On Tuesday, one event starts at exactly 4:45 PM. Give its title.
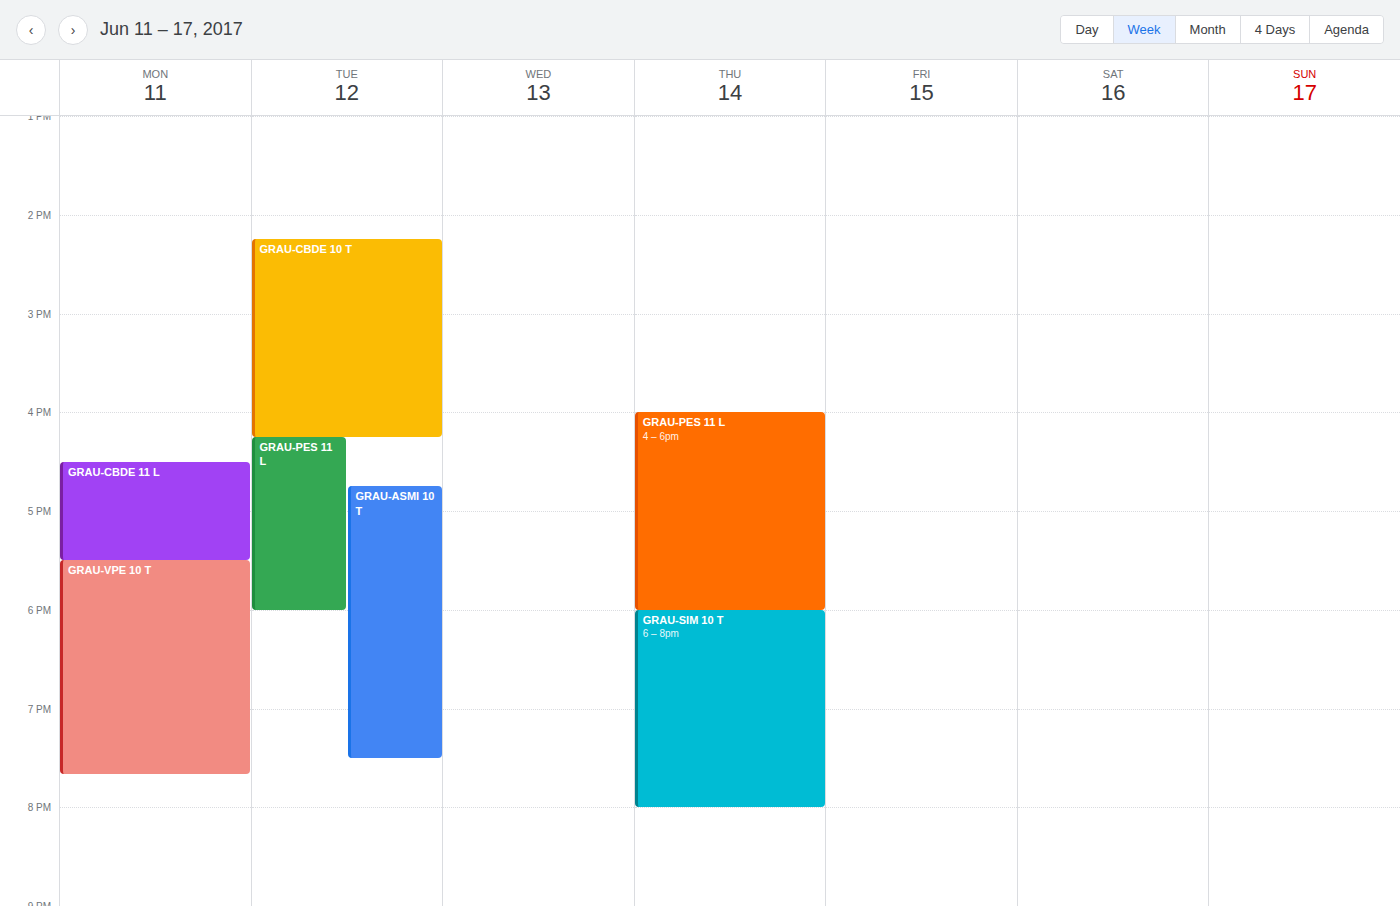
"GRAU-ASMI 10 T"